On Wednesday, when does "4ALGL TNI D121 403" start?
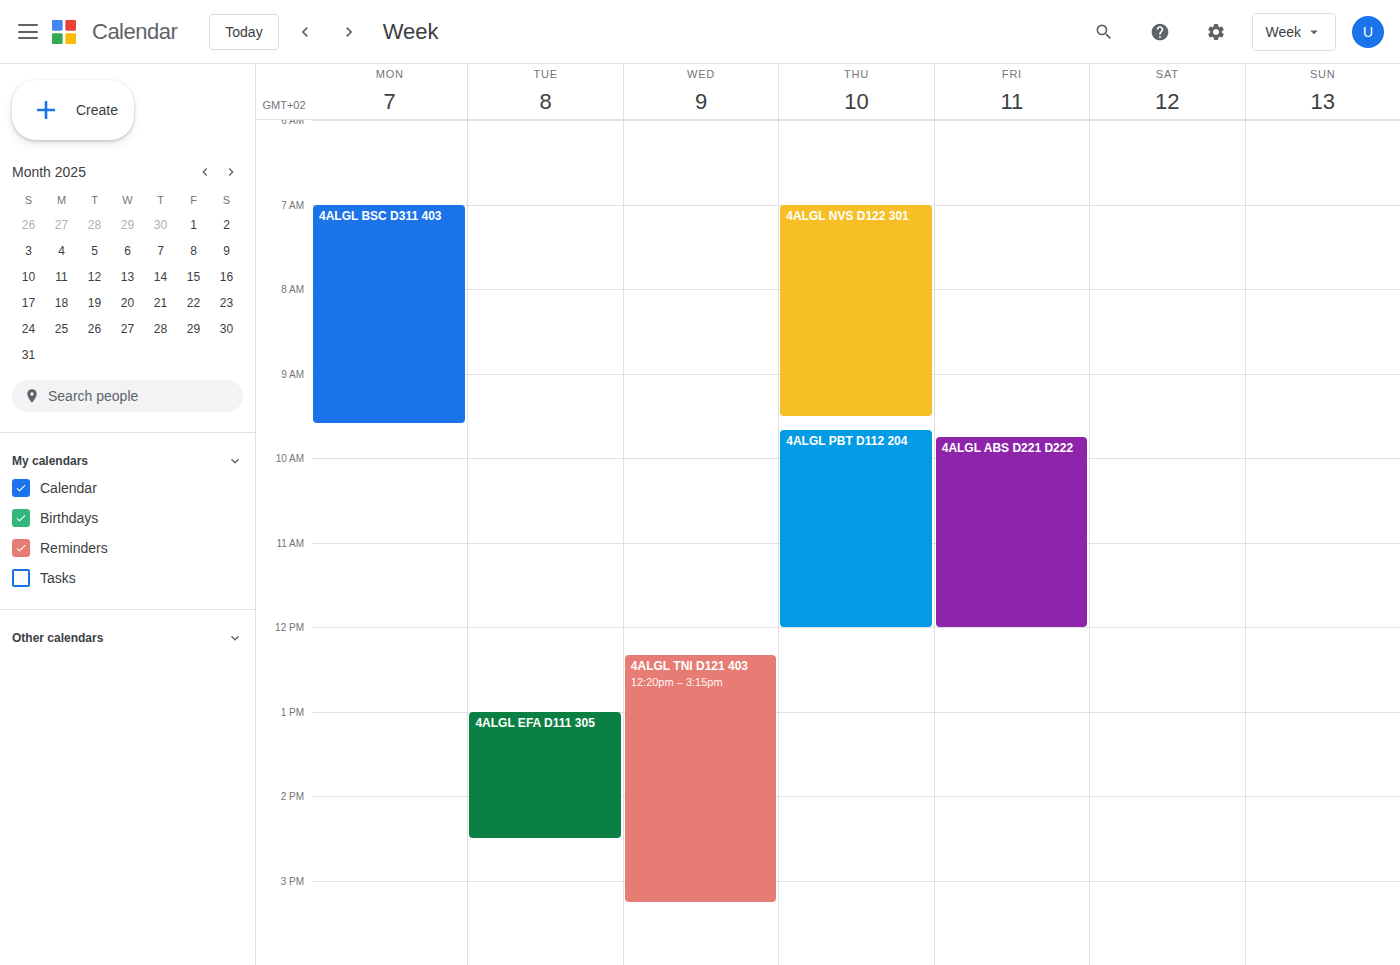
12:20 PM